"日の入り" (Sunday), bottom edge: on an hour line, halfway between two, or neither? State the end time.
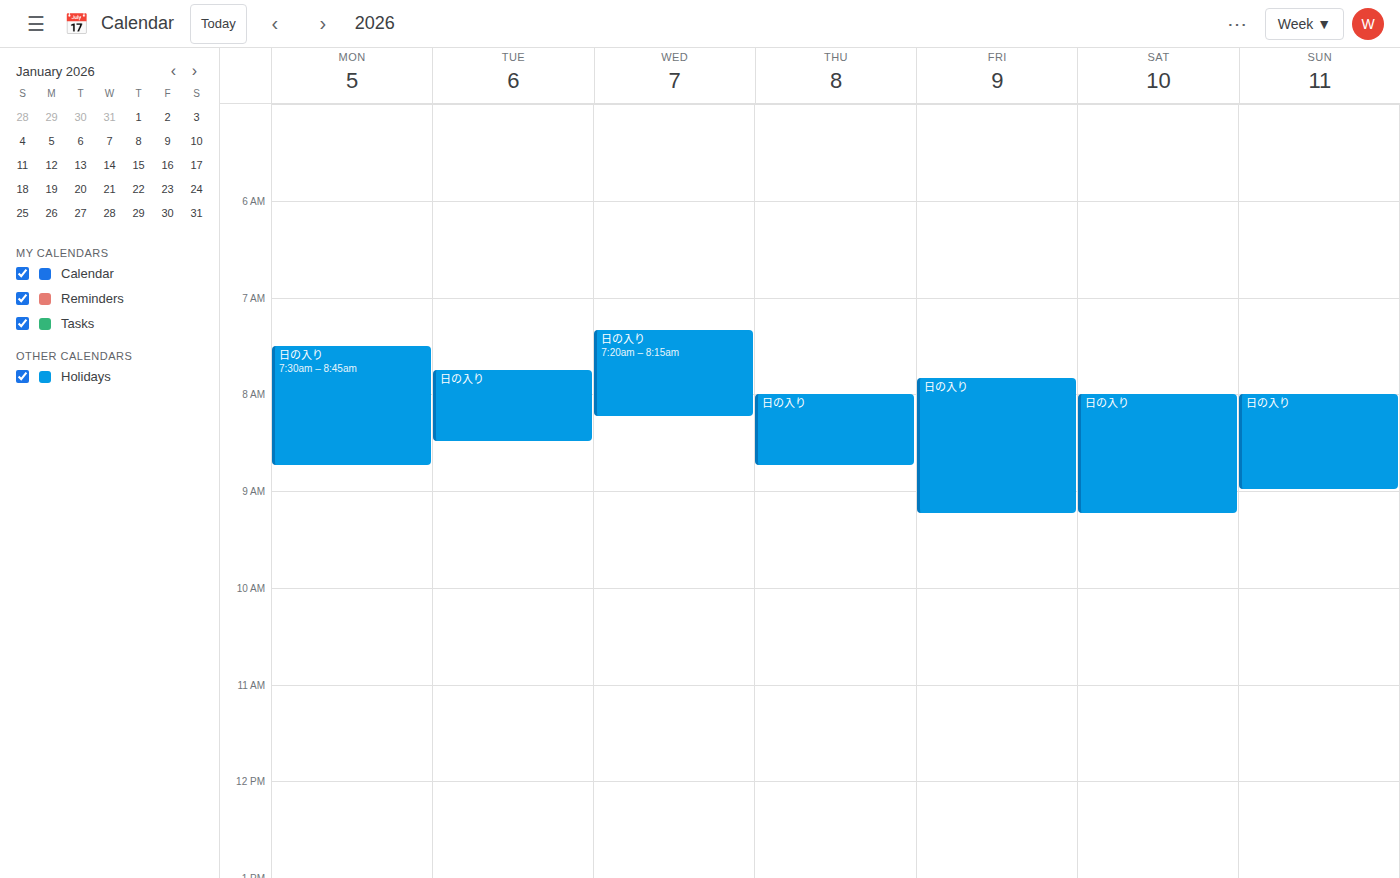
9:00 AM -- exactly on the 9 AM line.